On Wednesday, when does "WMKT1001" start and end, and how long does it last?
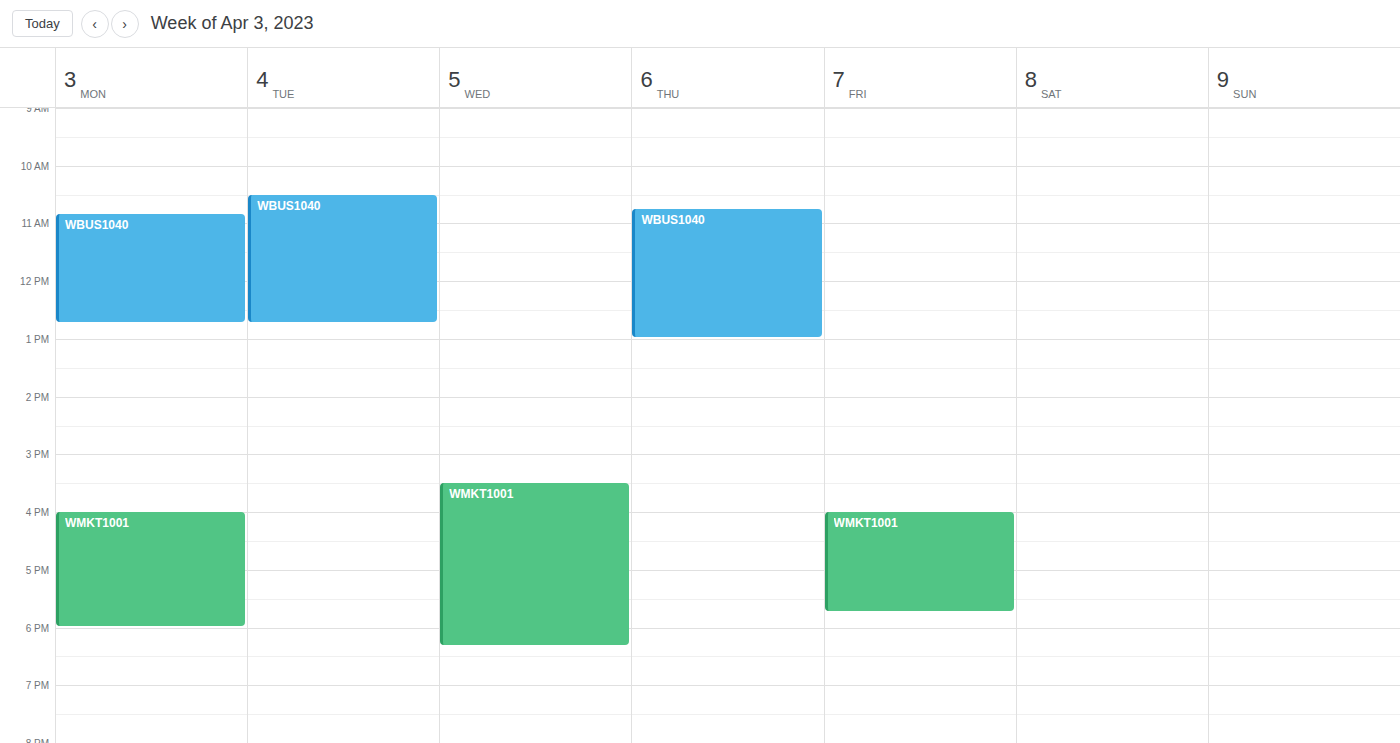
15:30 to 18:20, 2 hours 50 minutes